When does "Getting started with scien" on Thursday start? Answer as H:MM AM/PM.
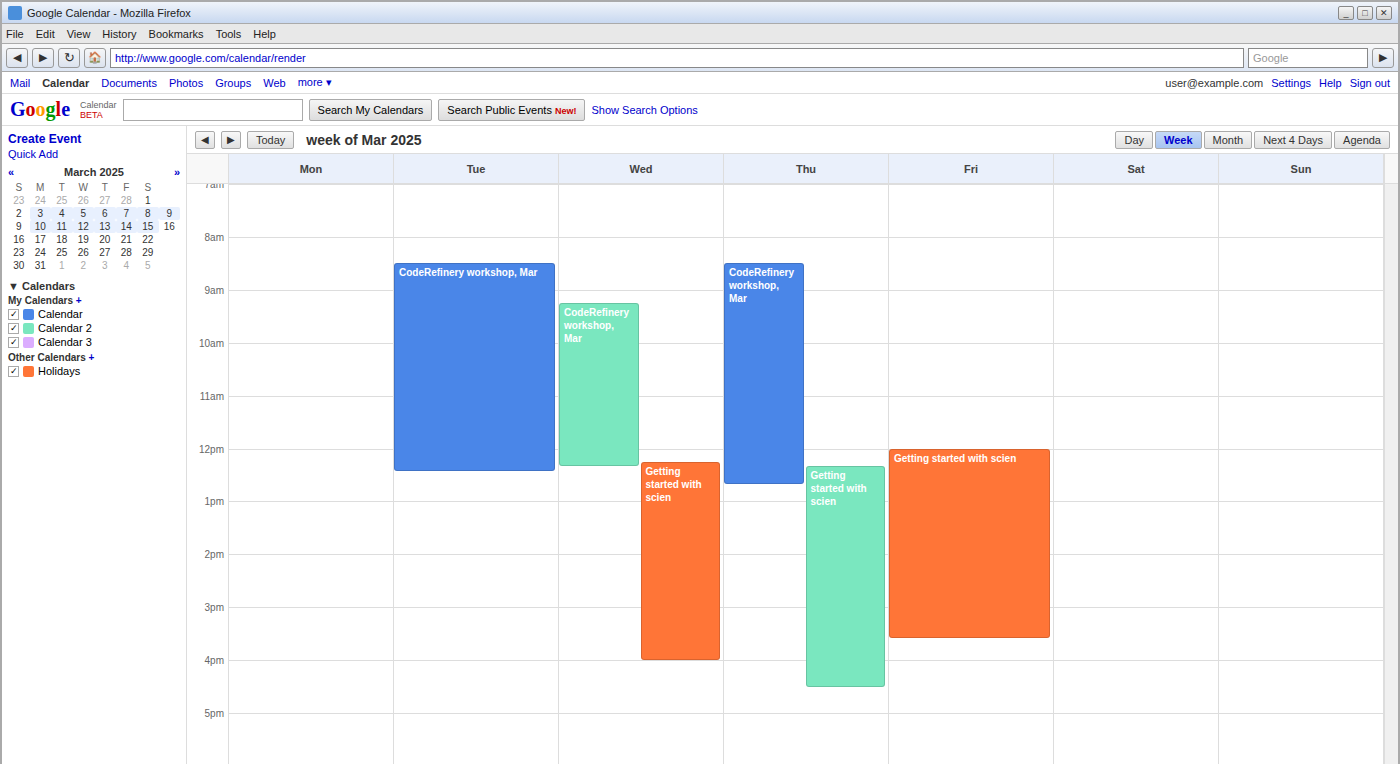
12:20 PM